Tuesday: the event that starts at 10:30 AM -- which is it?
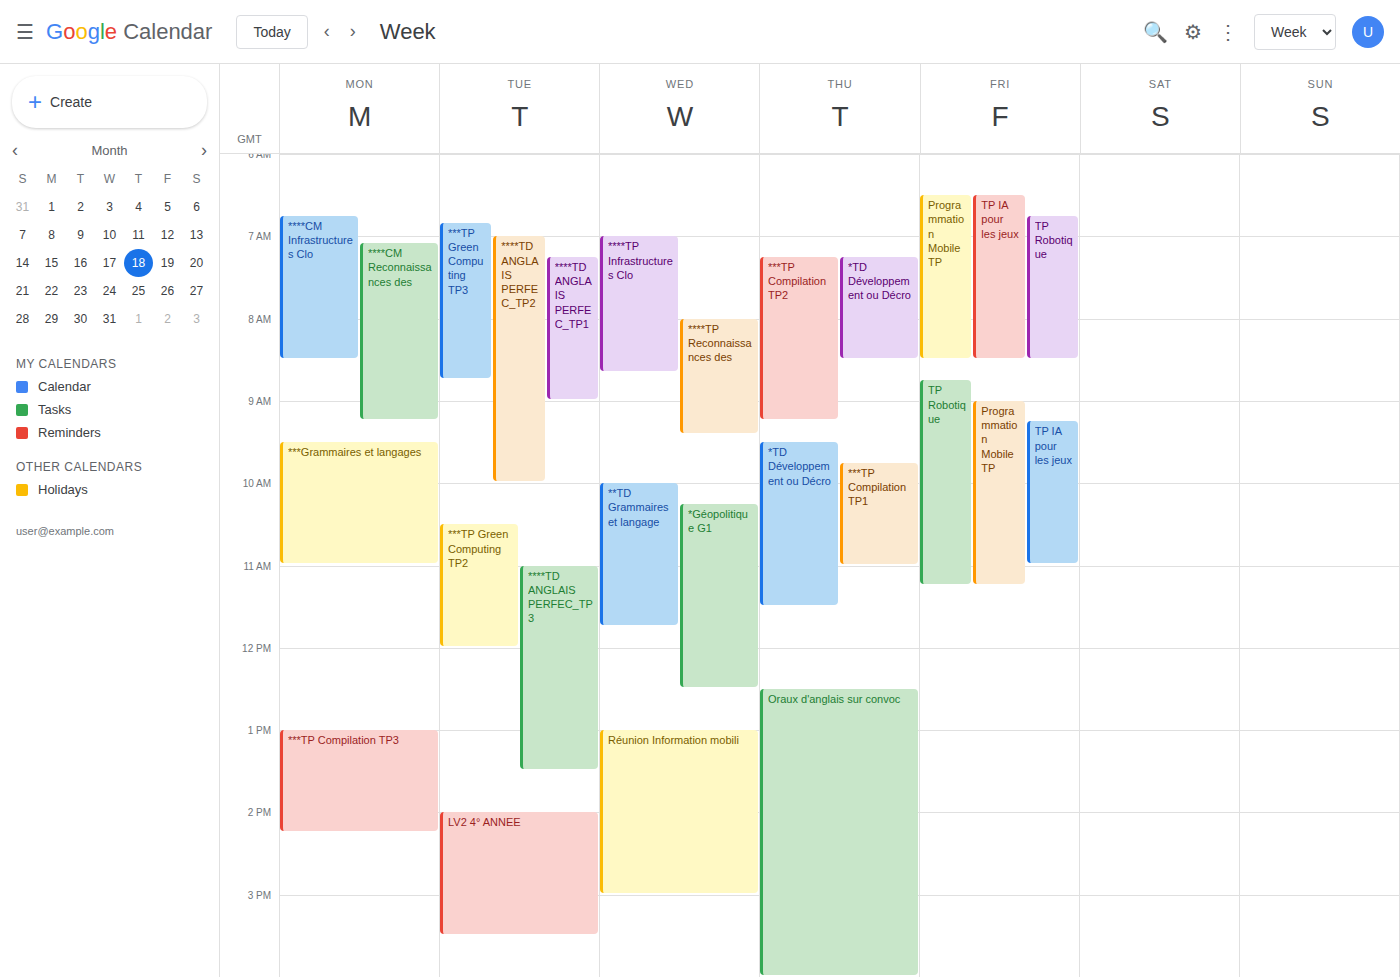
"***TP Green Computing TP2"